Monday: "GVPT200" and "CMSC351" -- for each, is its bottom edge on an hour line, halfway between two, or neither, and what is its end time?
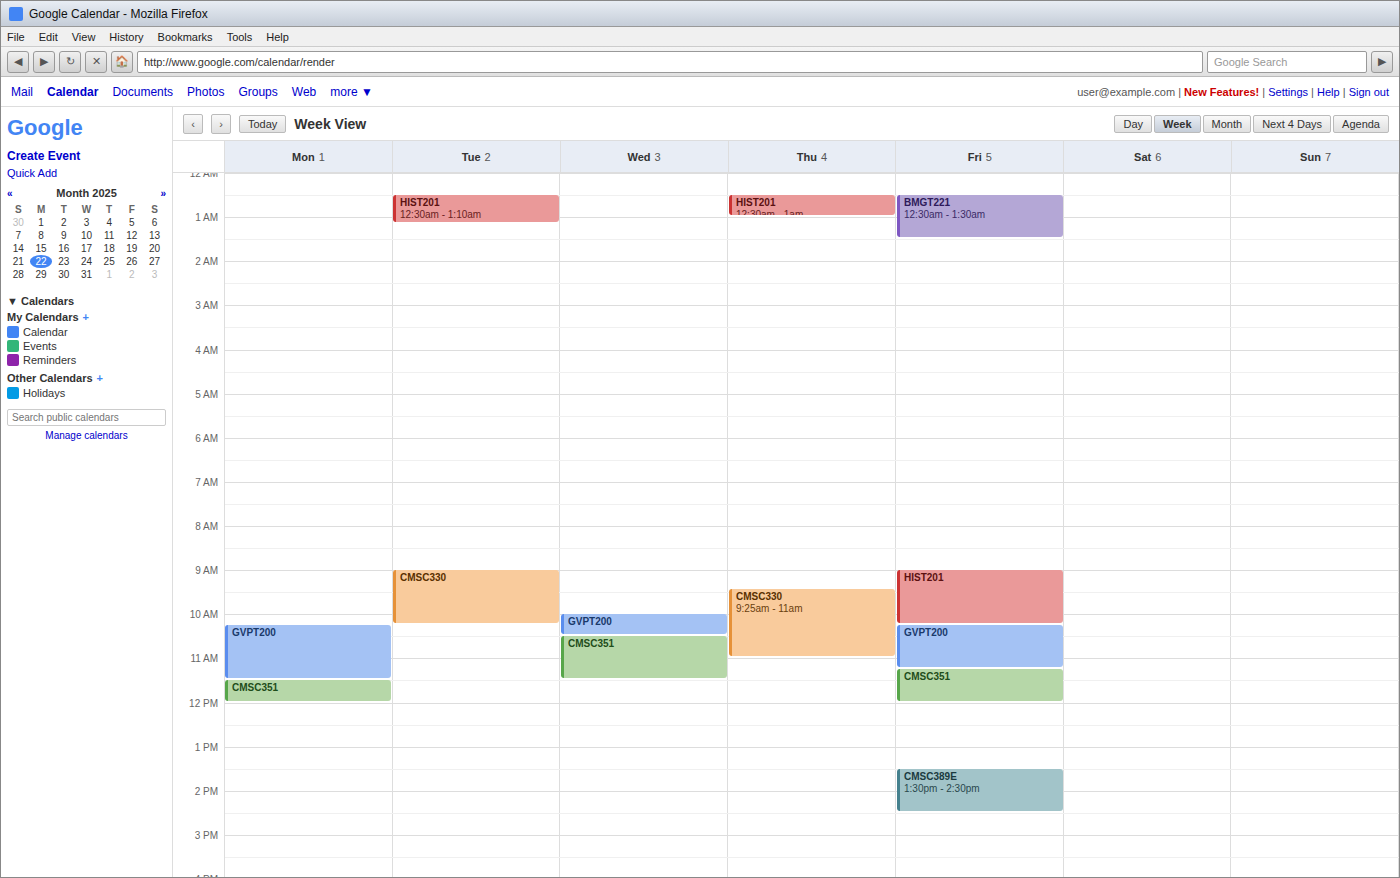
"GVPT200": 11:30, halfway between the 11:00 and 12:00 lines. "CMSC351": 12:00, exactly on the 12:00 line.